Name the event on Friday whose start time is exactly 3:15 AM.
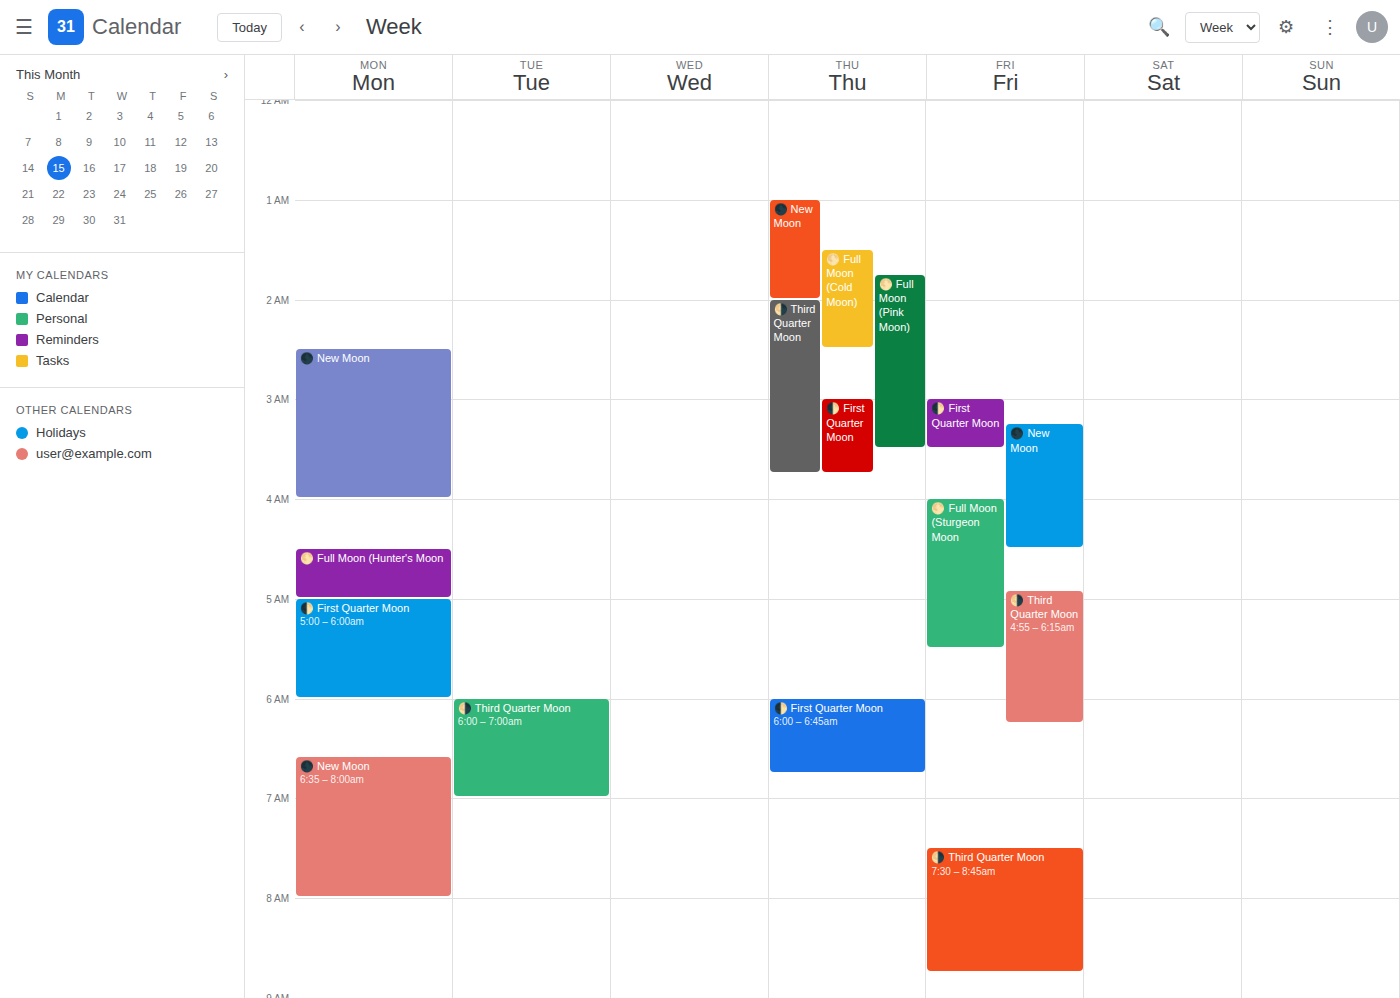
"🌑 New Moon"